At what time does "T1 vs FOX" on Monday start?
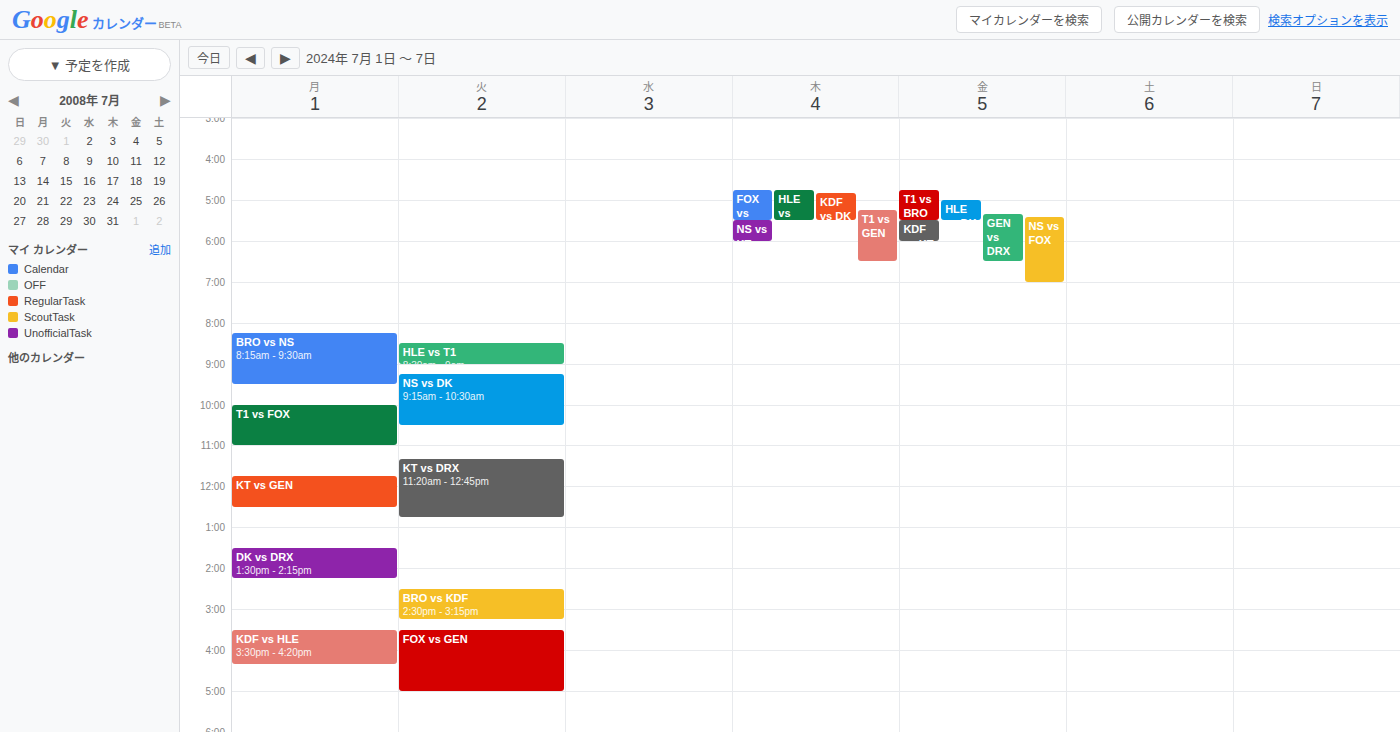
10:00 AM